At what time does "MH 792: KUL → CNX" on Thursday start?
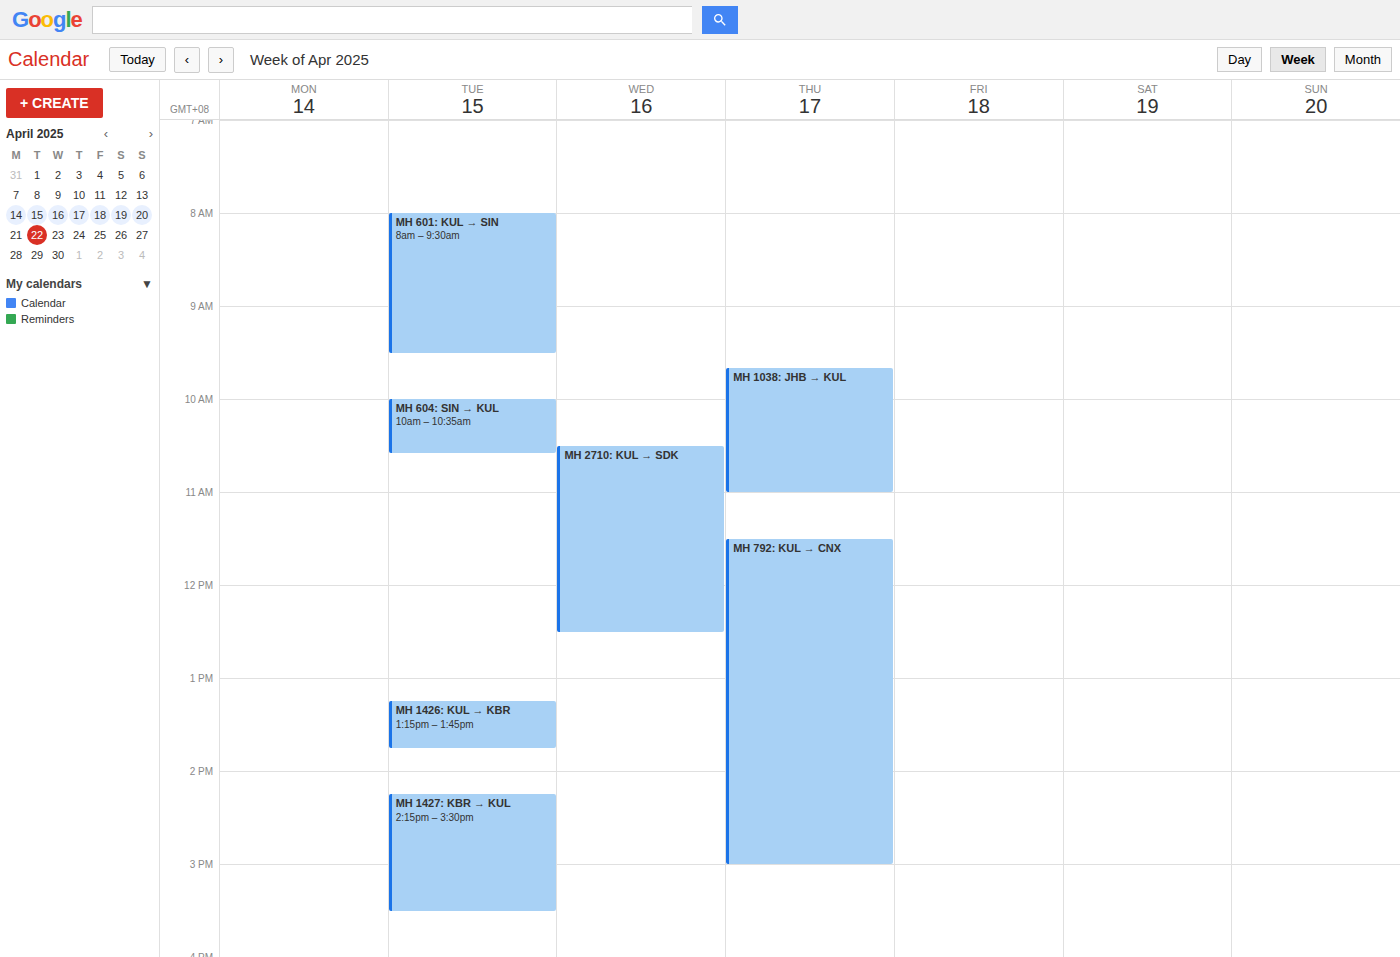
11:30 AM